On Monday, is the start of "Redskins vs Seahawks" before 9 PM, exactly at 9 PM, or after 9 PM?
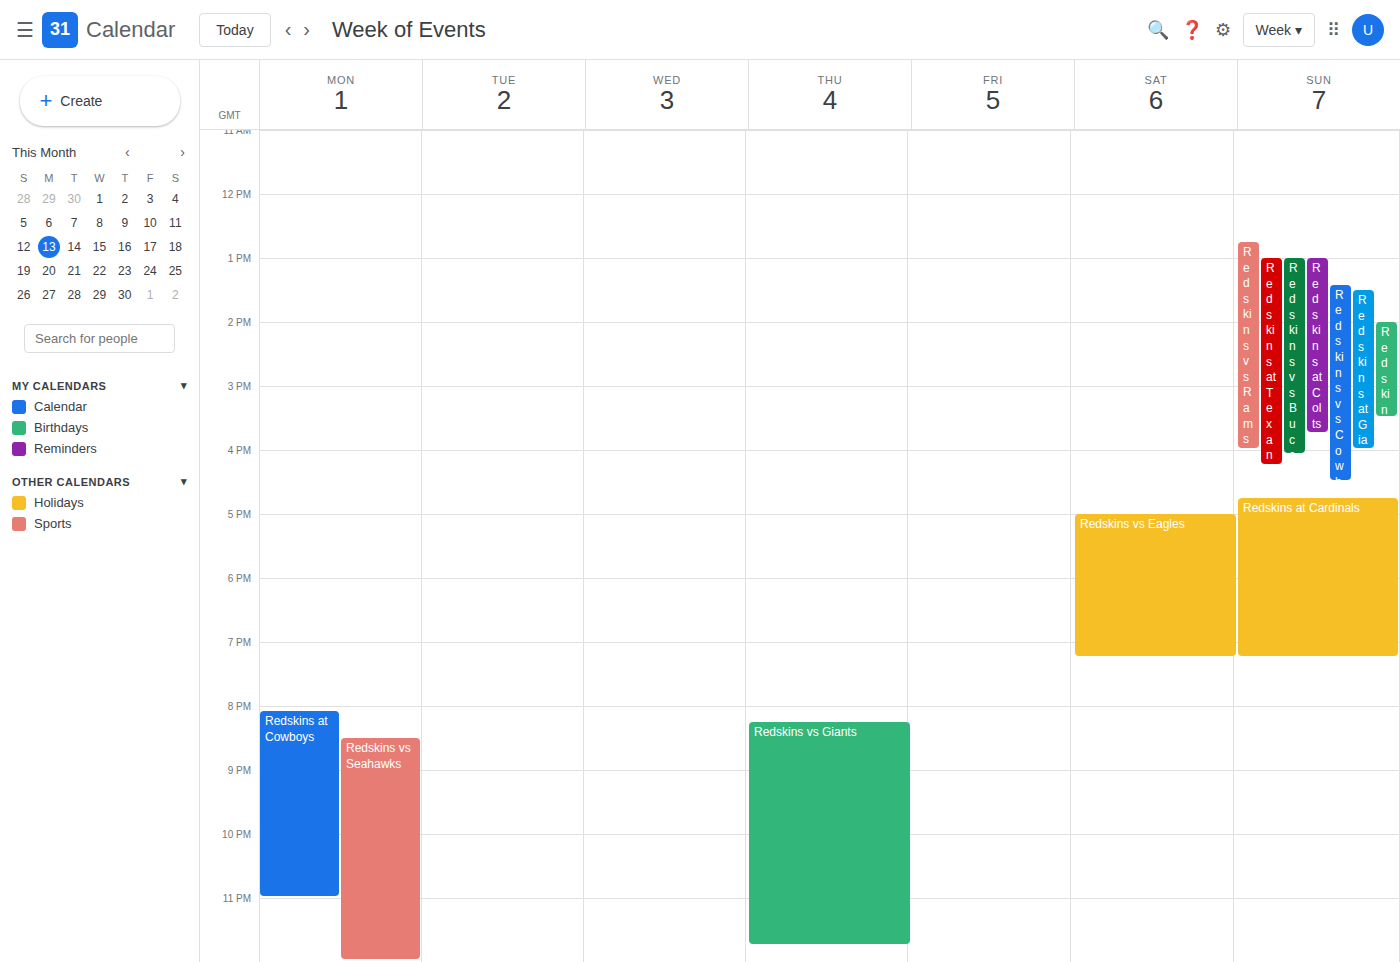
8:30 PM -- before 9 PM, 30 minutes above the 9 PM line.